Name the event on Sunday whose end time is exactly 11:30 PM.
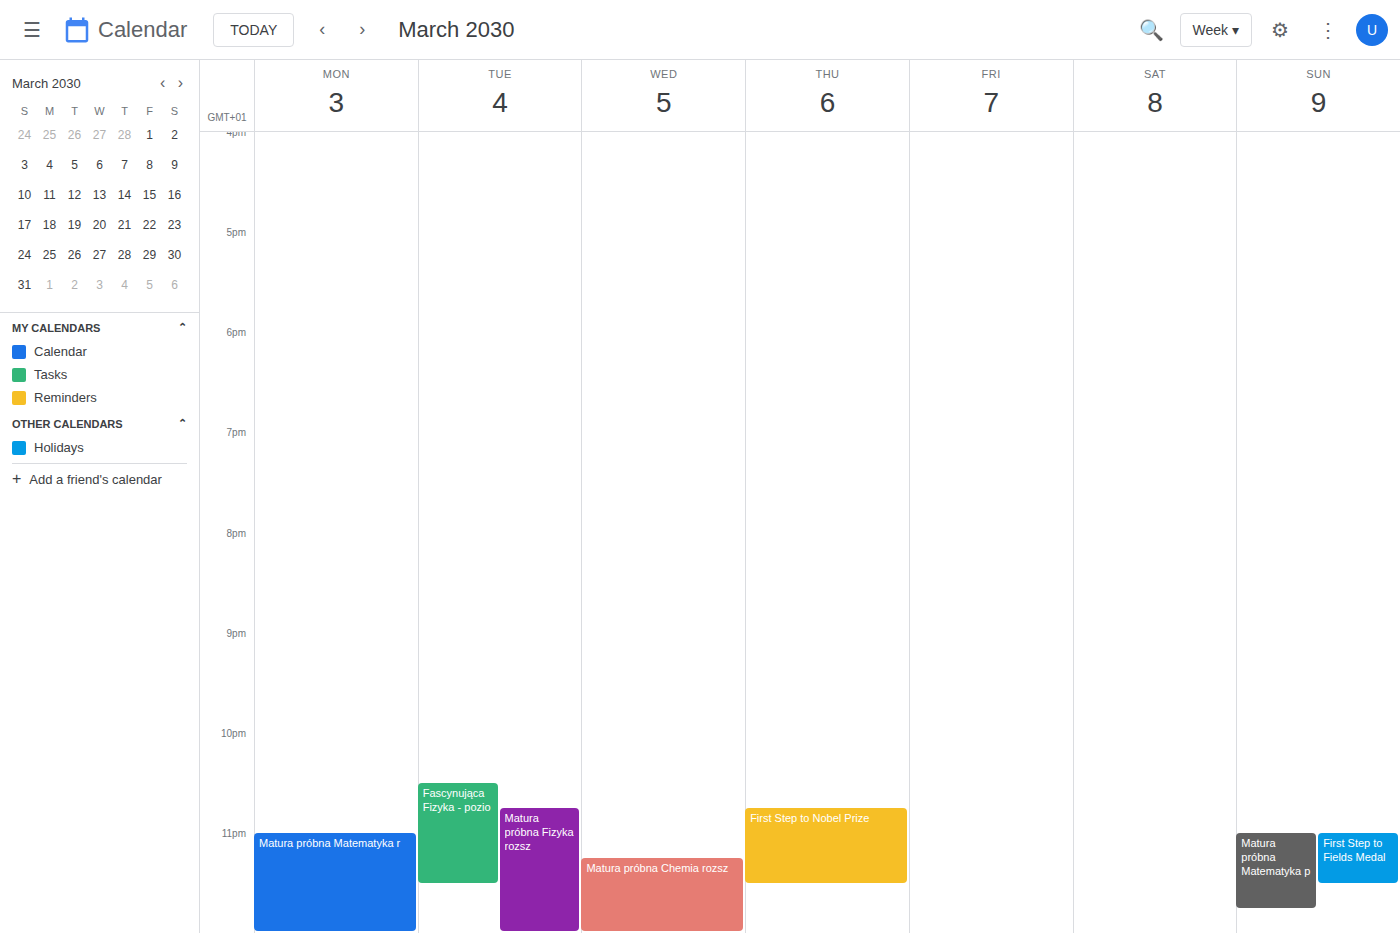
"First Step to Fields Medal"